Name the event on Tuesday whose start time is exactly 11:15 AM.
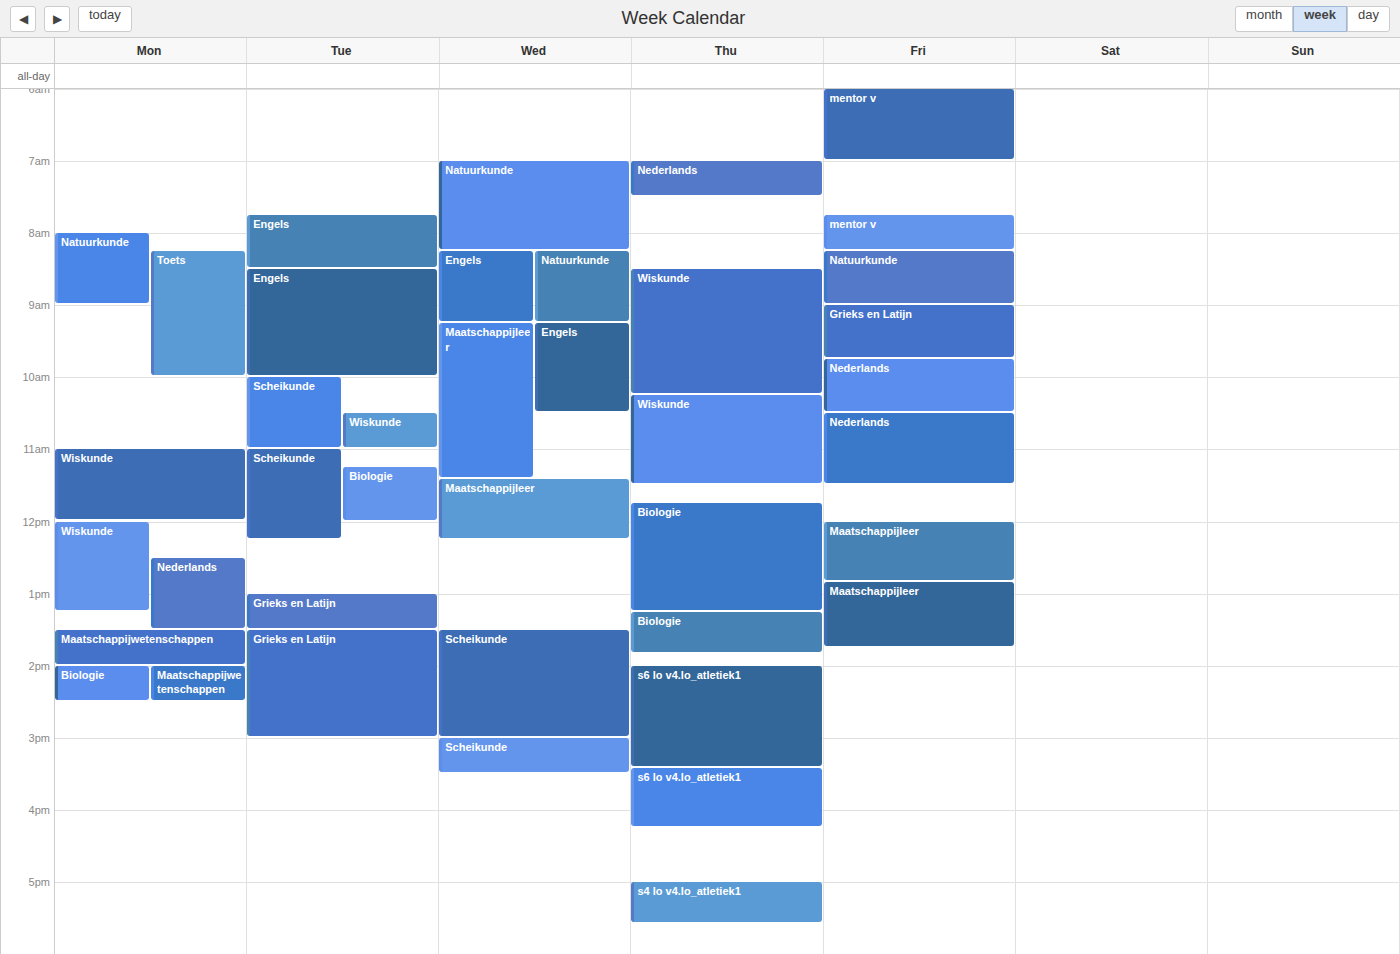
"Biologie"